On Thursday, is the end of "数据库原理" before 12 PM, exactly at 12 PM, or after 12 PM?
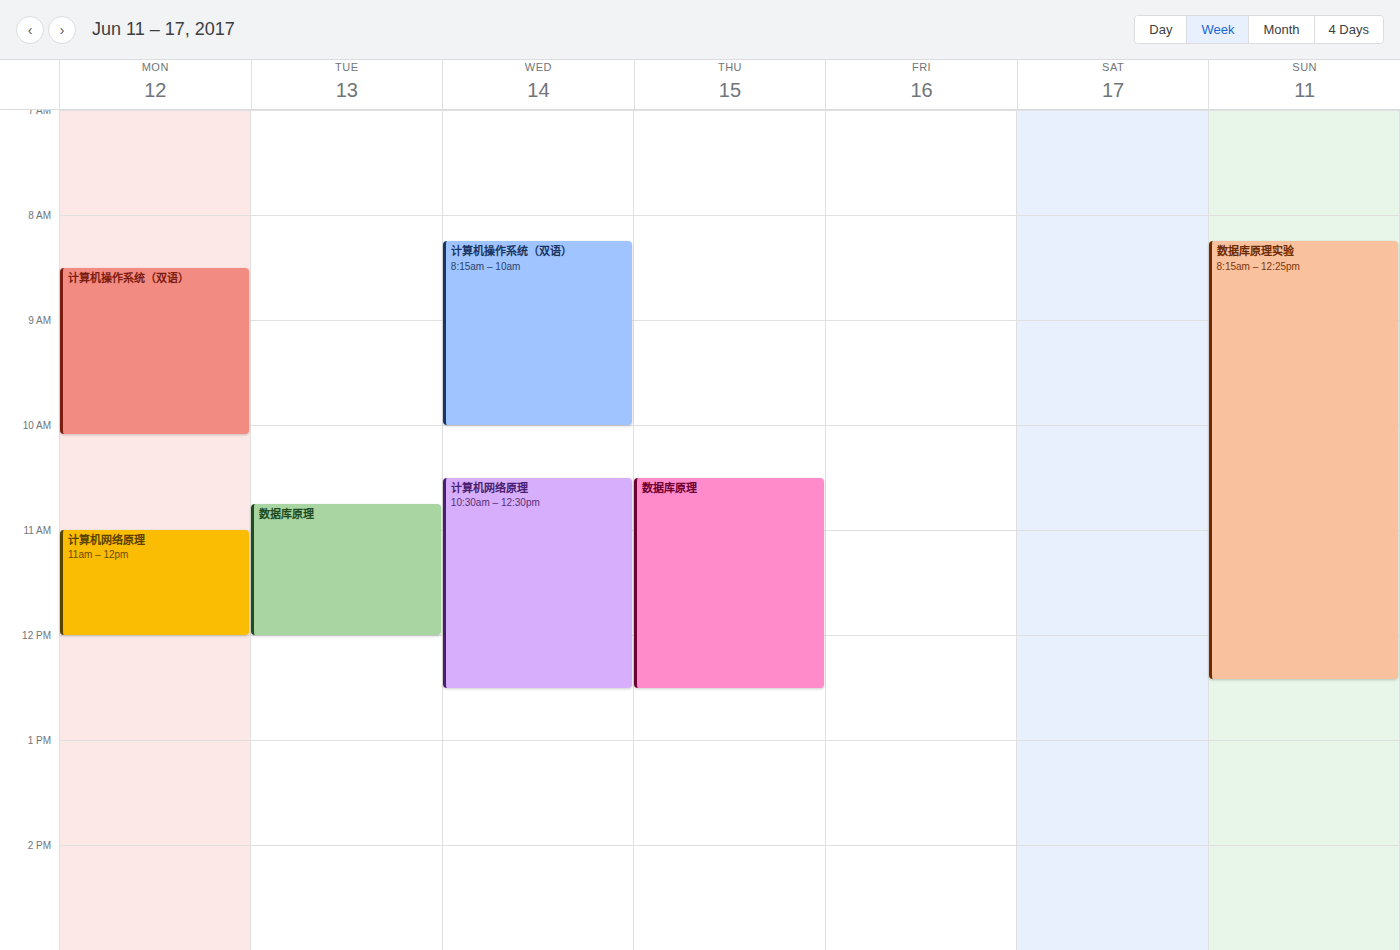
12:30 PM -- after 12 PM, 30 minutes below the 12 PM line.